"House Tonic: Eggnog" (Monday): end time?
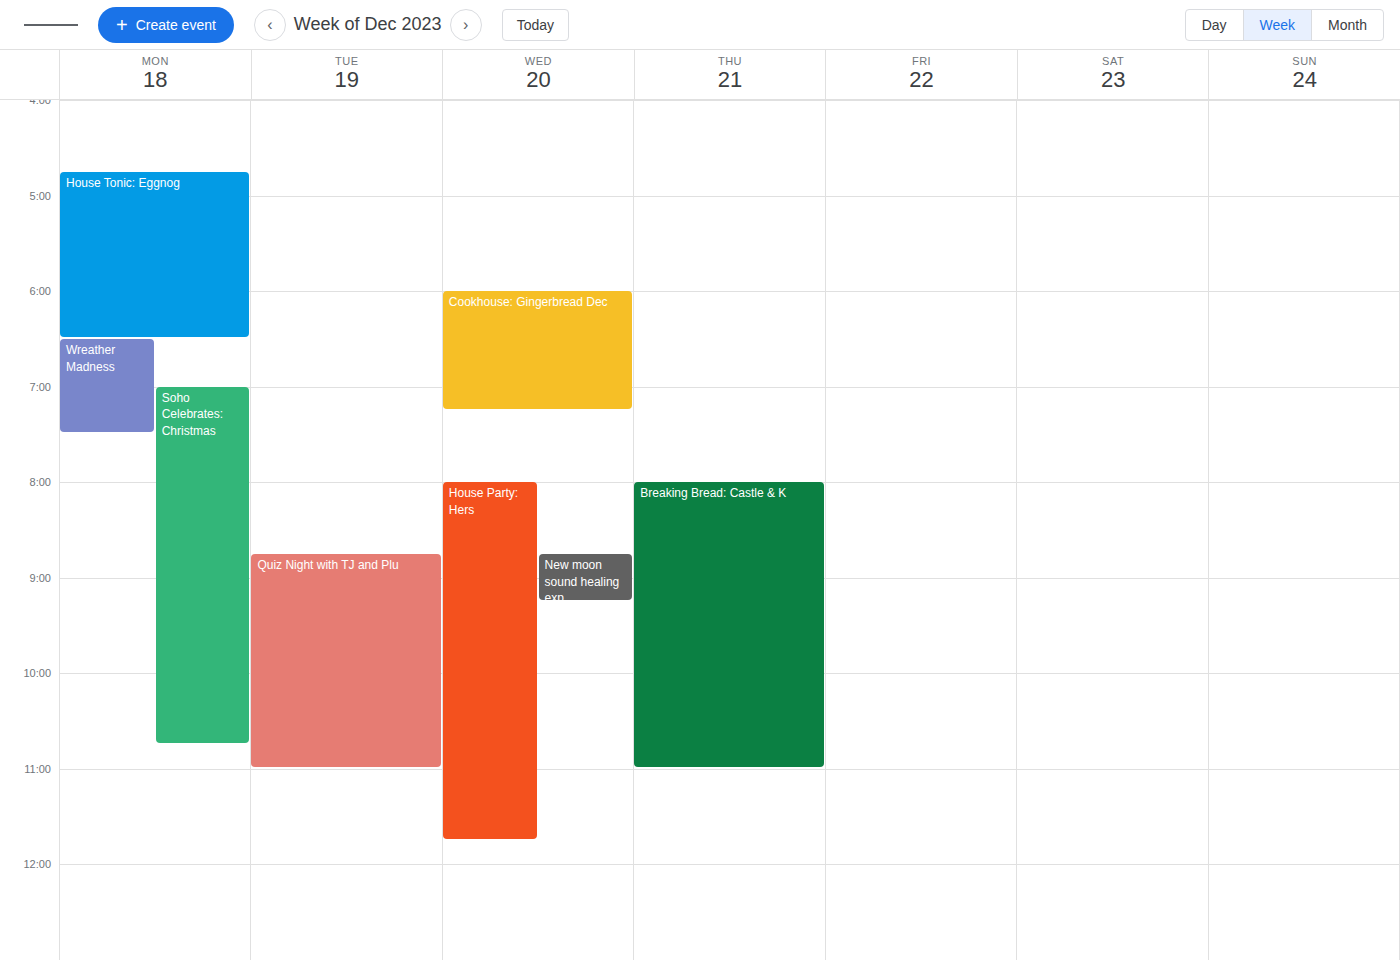
6:30 AM